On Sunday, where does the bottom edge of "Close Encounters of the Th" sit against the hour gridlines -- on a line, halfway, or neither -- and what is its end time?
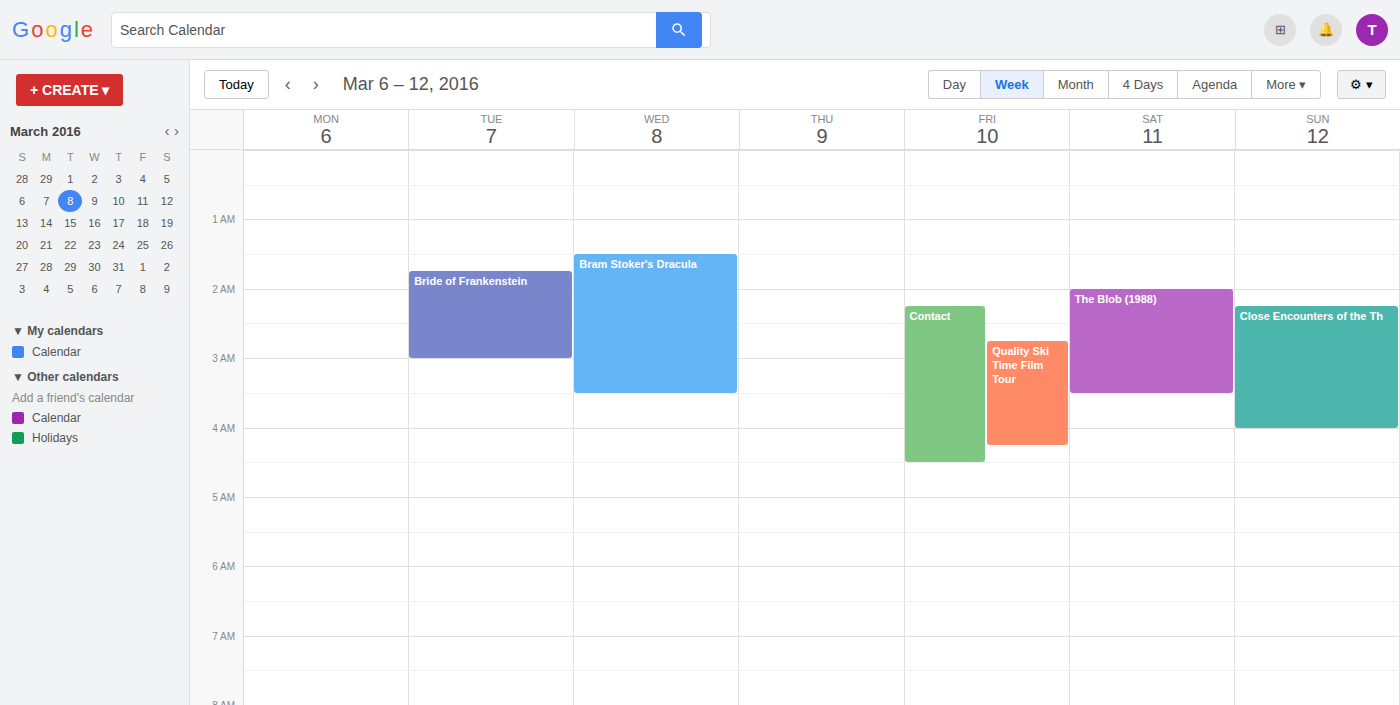
4:00 AM -- exactly on the 4 AM line.